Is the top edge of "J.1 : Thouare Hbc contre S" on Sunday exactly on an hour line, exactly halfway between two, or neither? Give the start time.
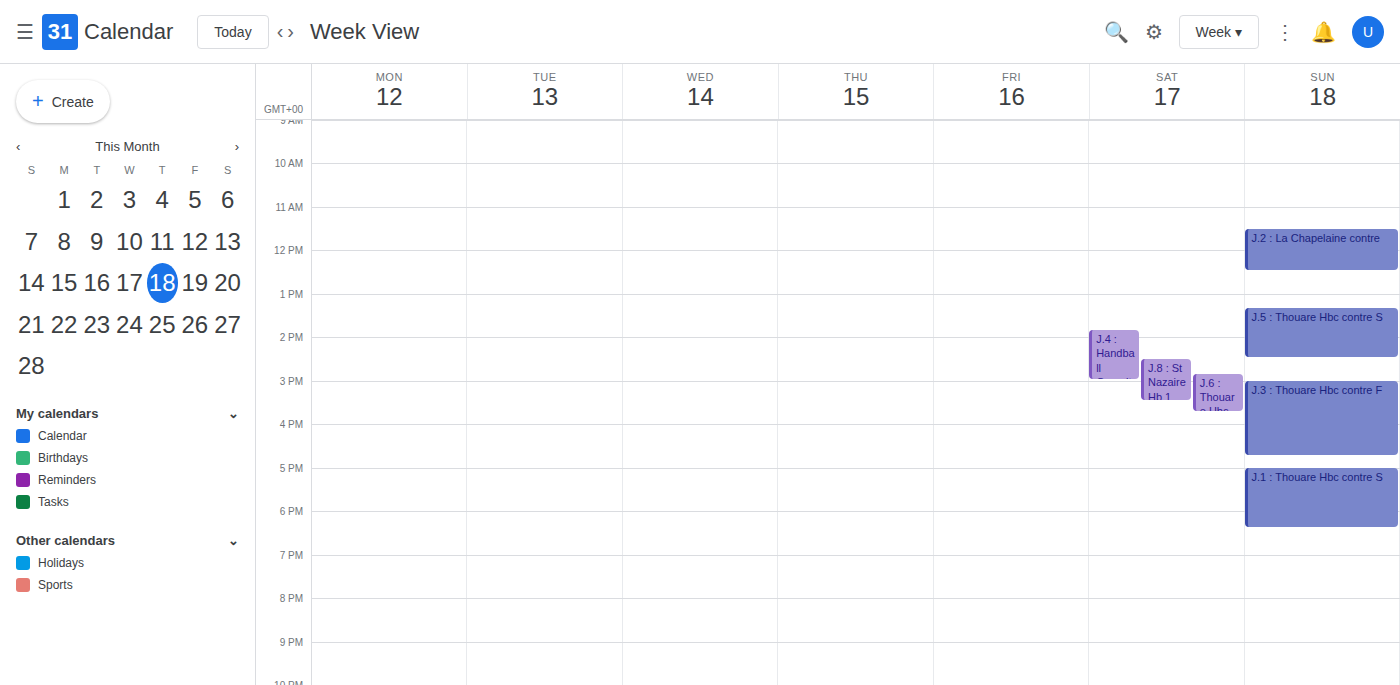
5:00 PM -- exactly on the 5 PM line.